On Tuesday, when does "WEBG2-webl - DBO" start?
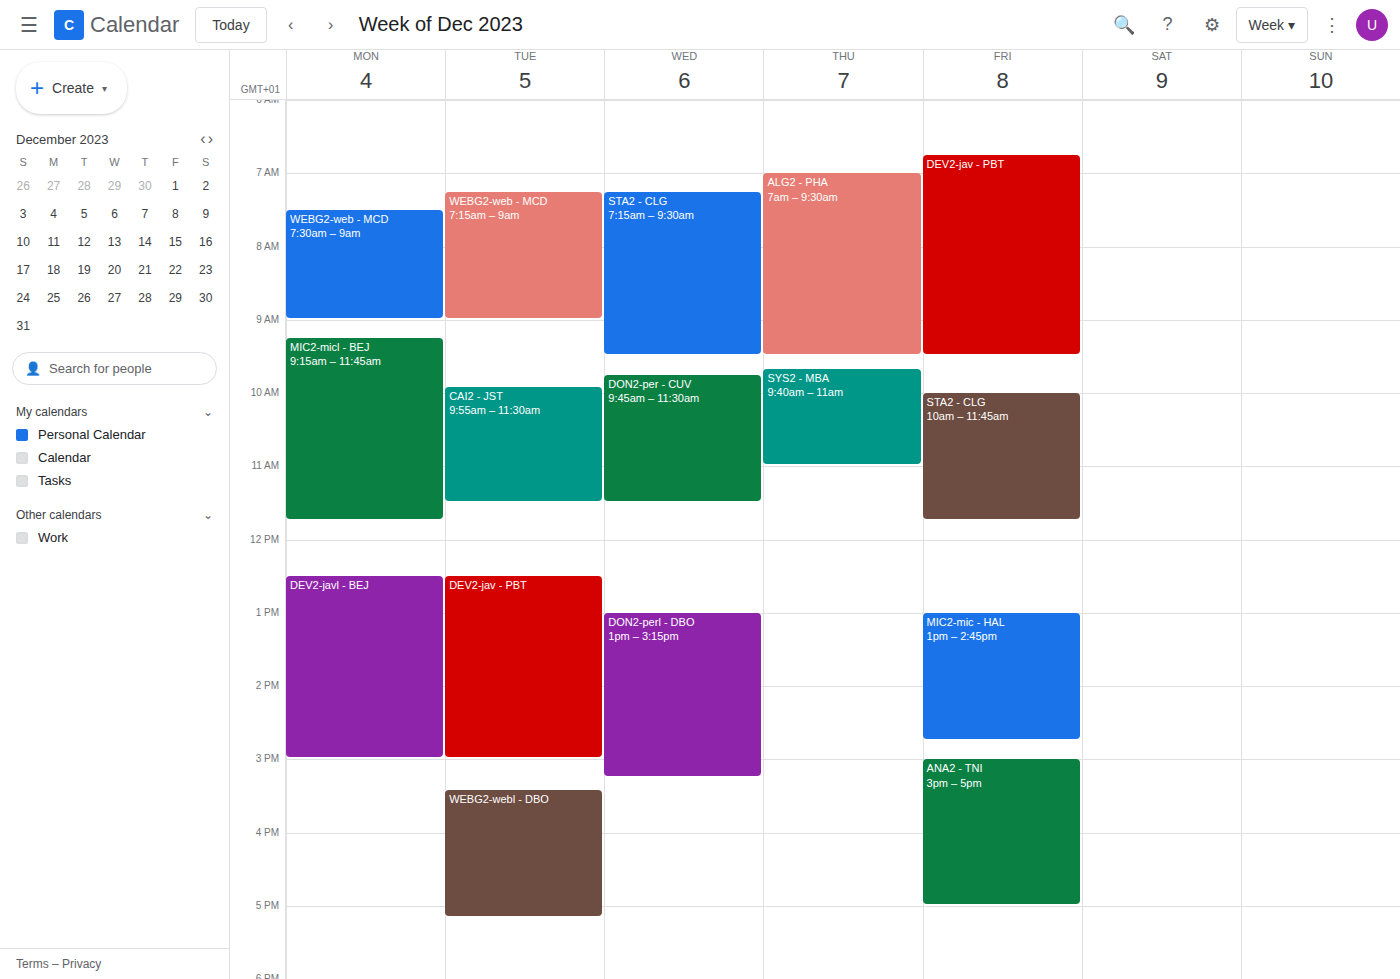
3:25 PM